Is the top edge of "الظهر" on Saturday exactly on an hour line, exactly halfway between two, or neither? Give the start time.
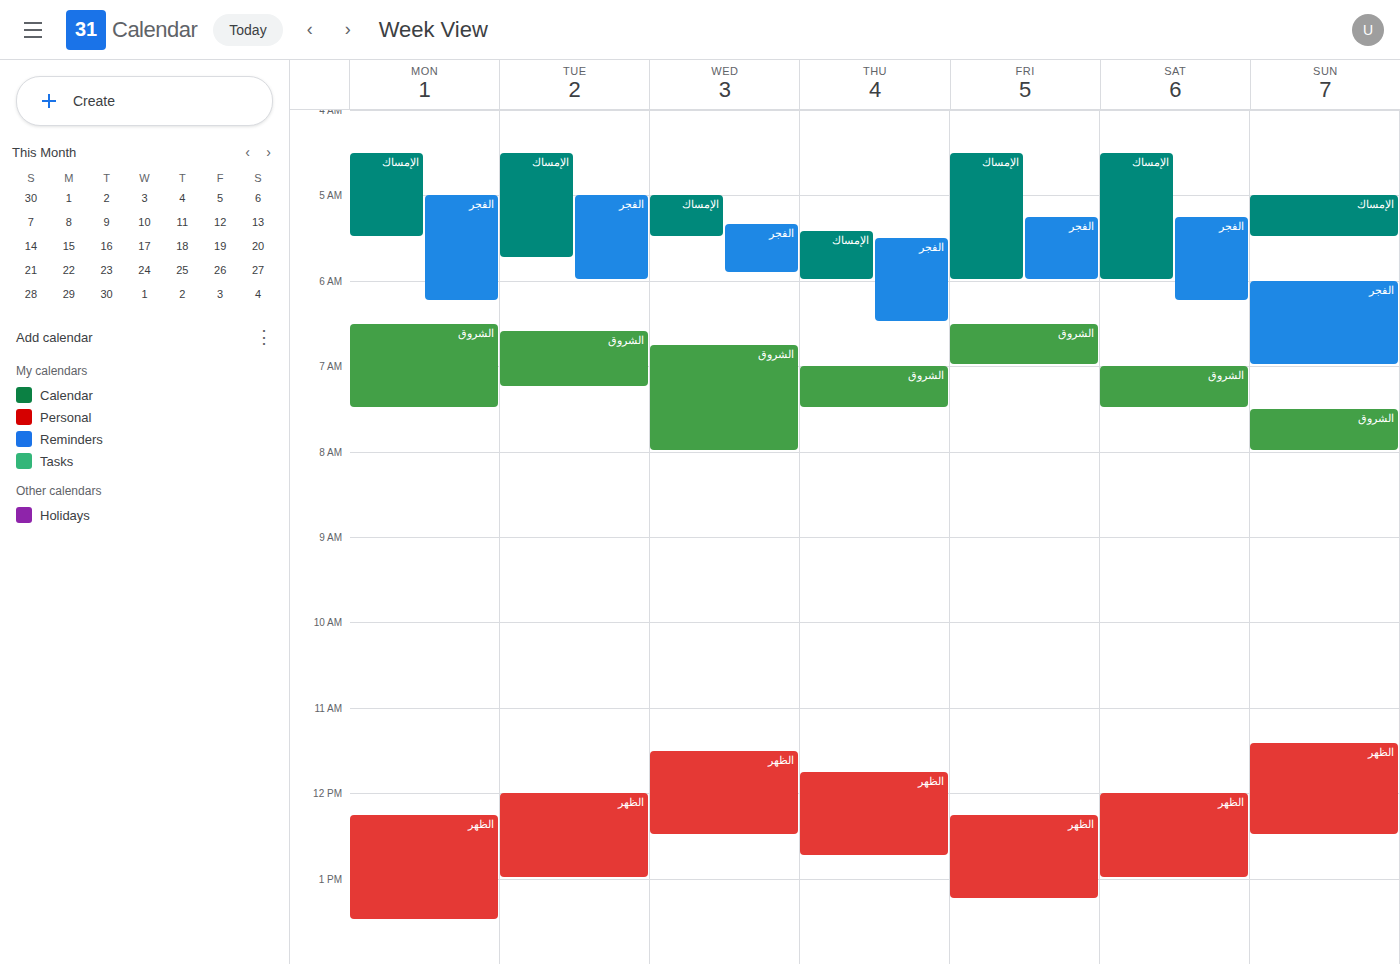
12:00 -- exactly on the 12:00 line.